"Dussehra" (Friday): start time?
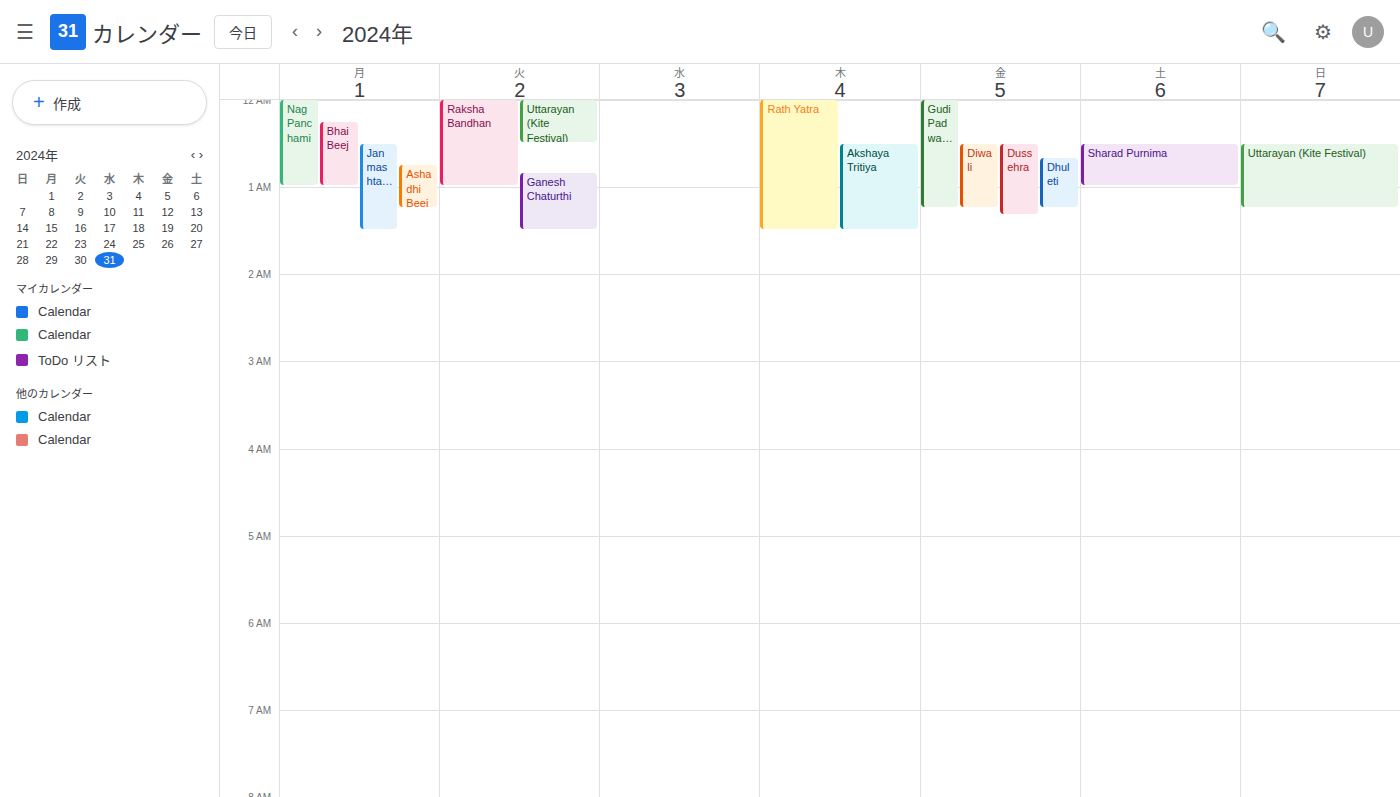
12:30 AM